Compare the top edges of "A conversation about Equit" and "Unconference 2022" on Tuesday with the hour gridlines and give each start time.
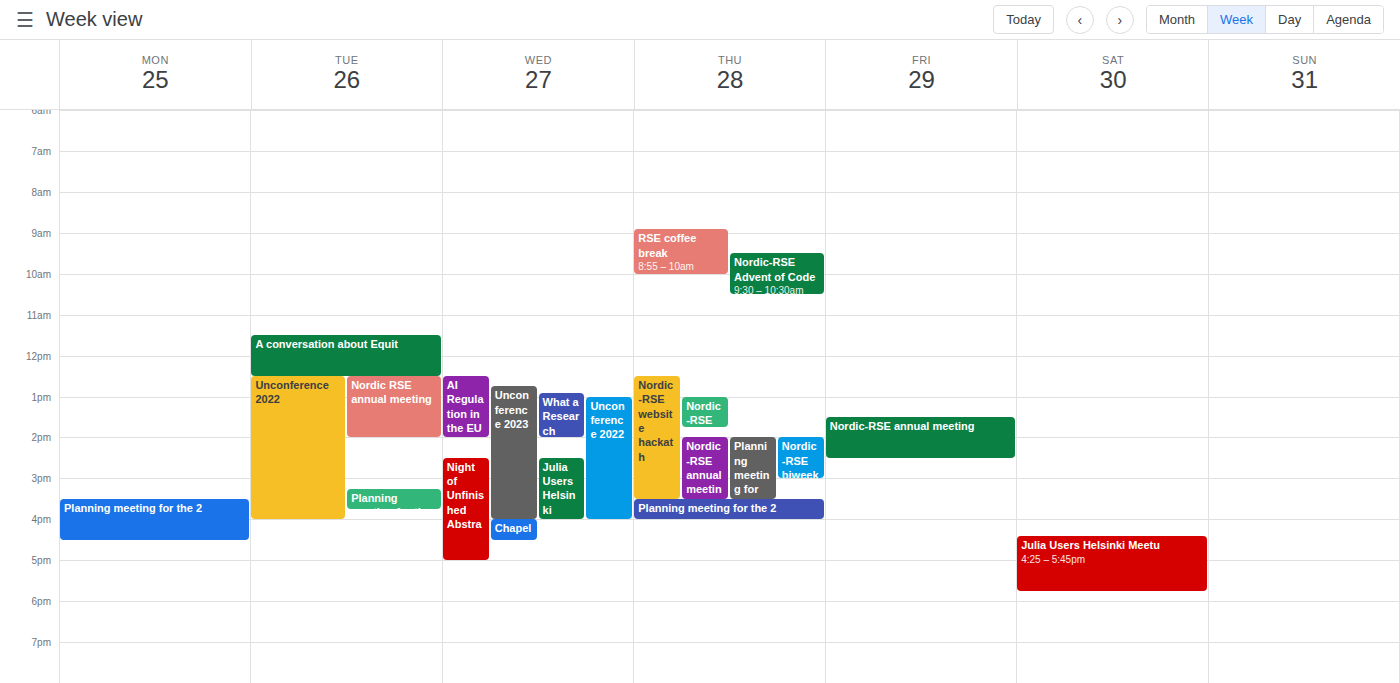
"A conversation about Equit": 11:30 AM, halfway between the 11 AM and 12 PM lines. "Unconference 2022": 12:30 PM, halfway between the 12 PM and 1 PM lines.